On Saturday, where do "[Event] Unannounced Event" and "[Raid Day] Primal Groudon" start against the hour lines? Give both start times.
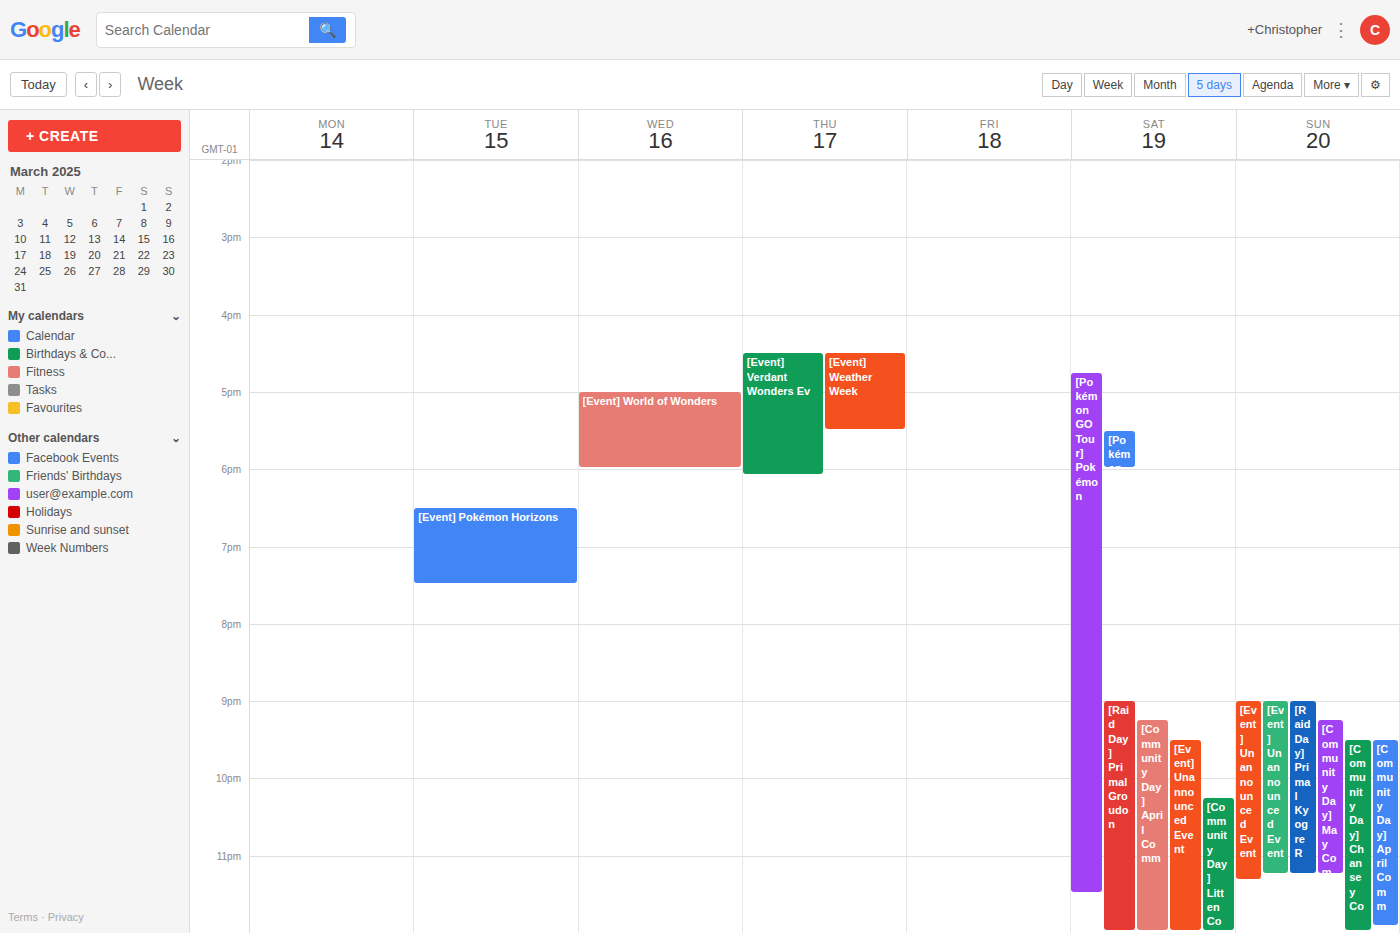
"[Event] Unannounced Event": 9:30 PM, halfway between the 9 PM and 10 PM lines. "[Raid Day] Primal Groudon": 9:00 PM, exactly on the 9 PM line.